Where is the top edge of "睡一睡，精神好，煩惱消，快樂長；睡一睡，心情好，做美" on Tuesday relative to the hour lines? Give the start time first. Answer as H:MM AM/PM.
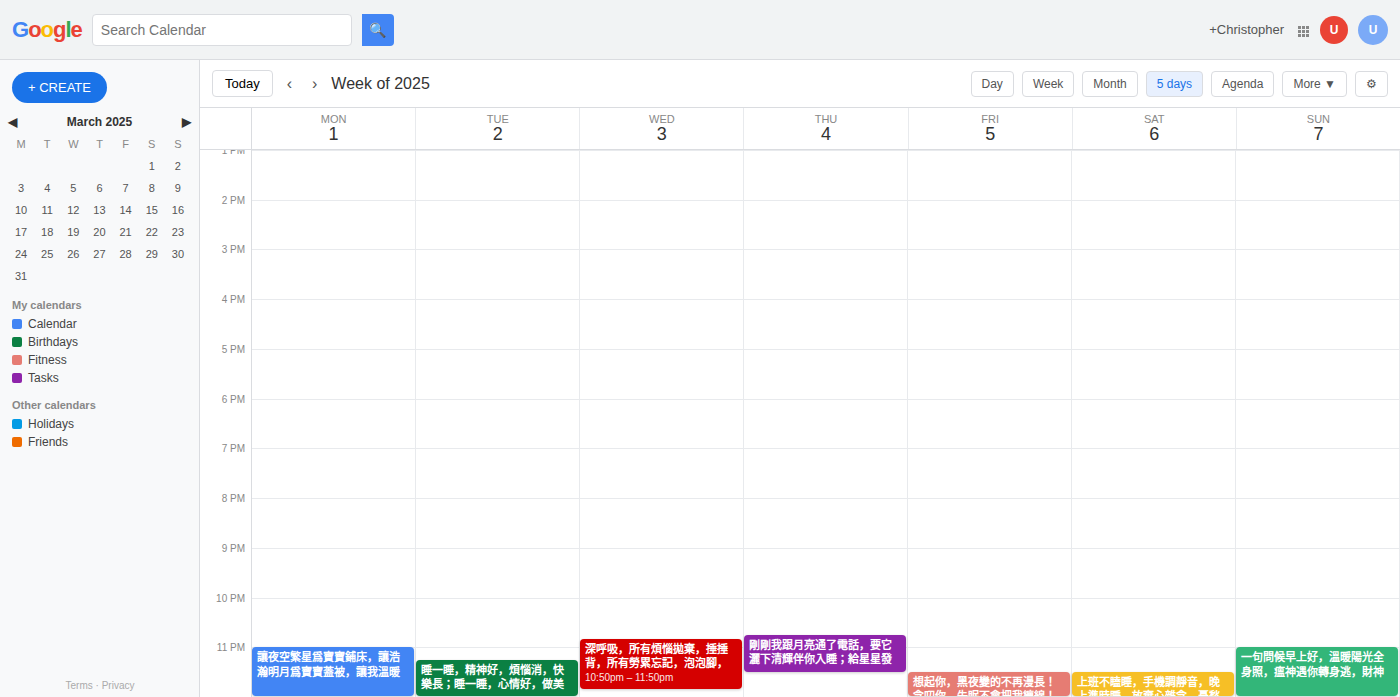
11:15 PM -- neither: a quarter of the way from the 11 PM line to the 12 AM line.